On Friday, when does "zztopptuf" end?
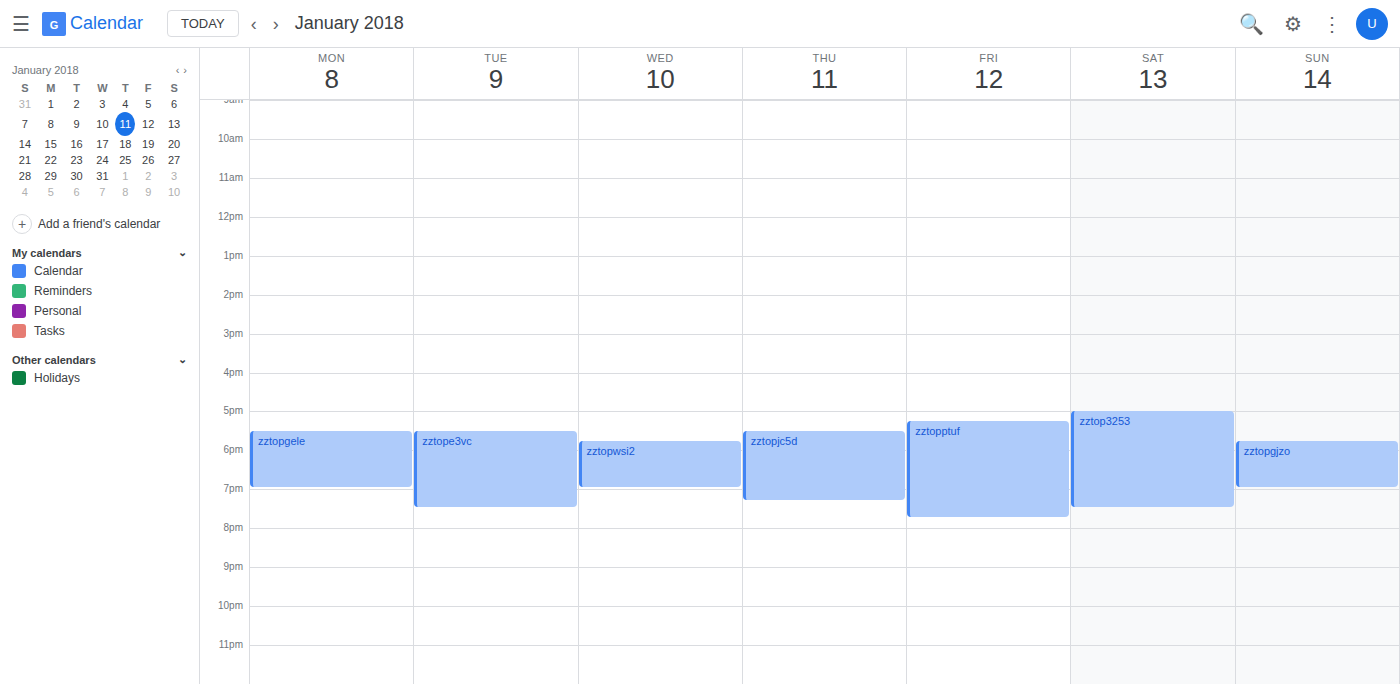
7:45 PM